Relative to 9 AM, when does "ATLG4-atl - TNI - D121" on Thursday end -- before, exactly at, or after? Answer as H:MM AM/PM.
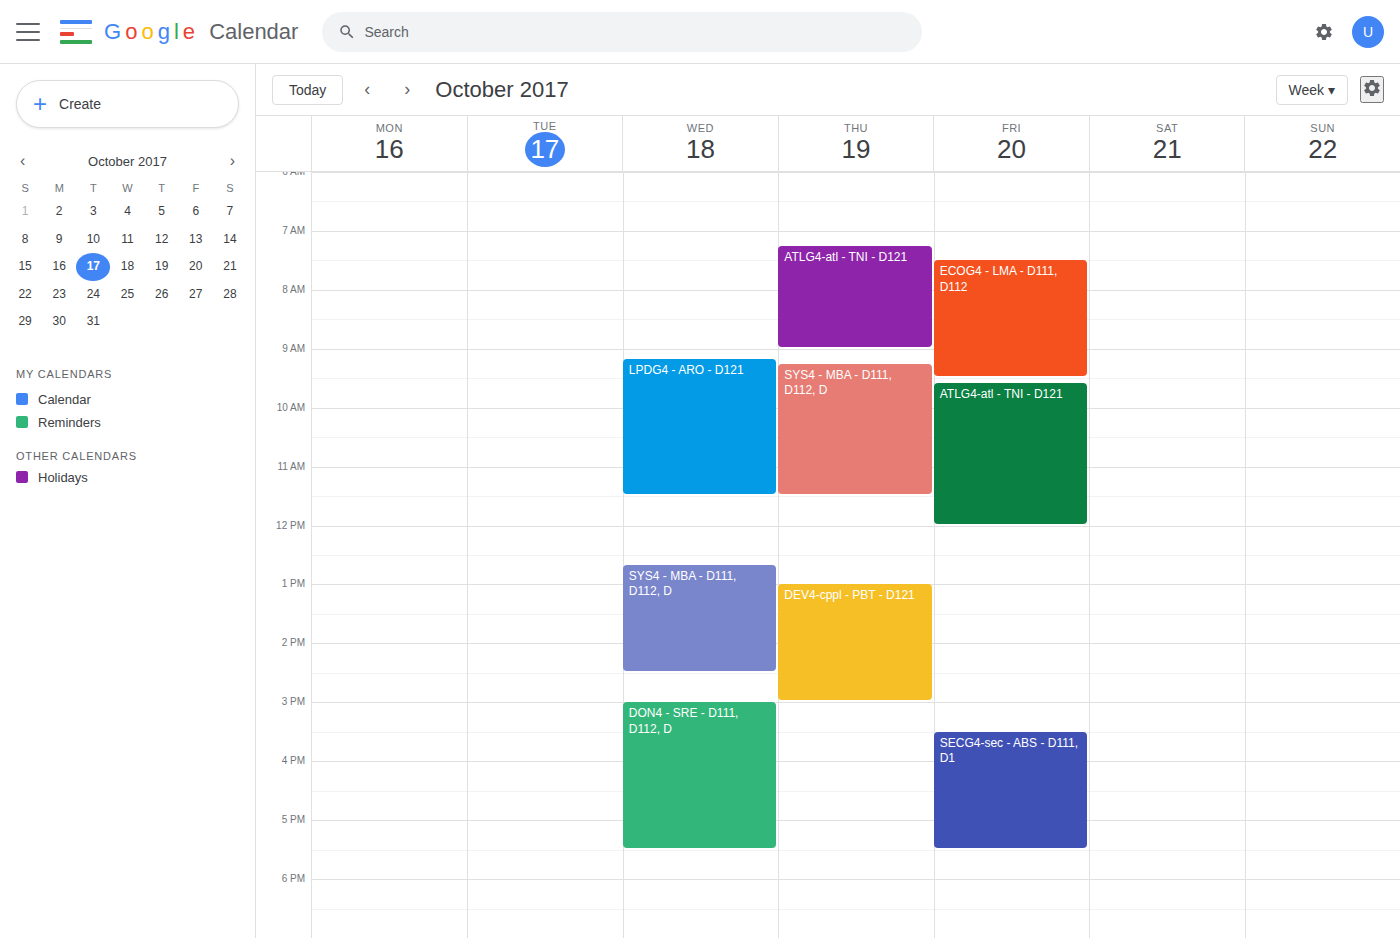
9:00 AM -- exactly at 9 AM, on the 9 AM line.